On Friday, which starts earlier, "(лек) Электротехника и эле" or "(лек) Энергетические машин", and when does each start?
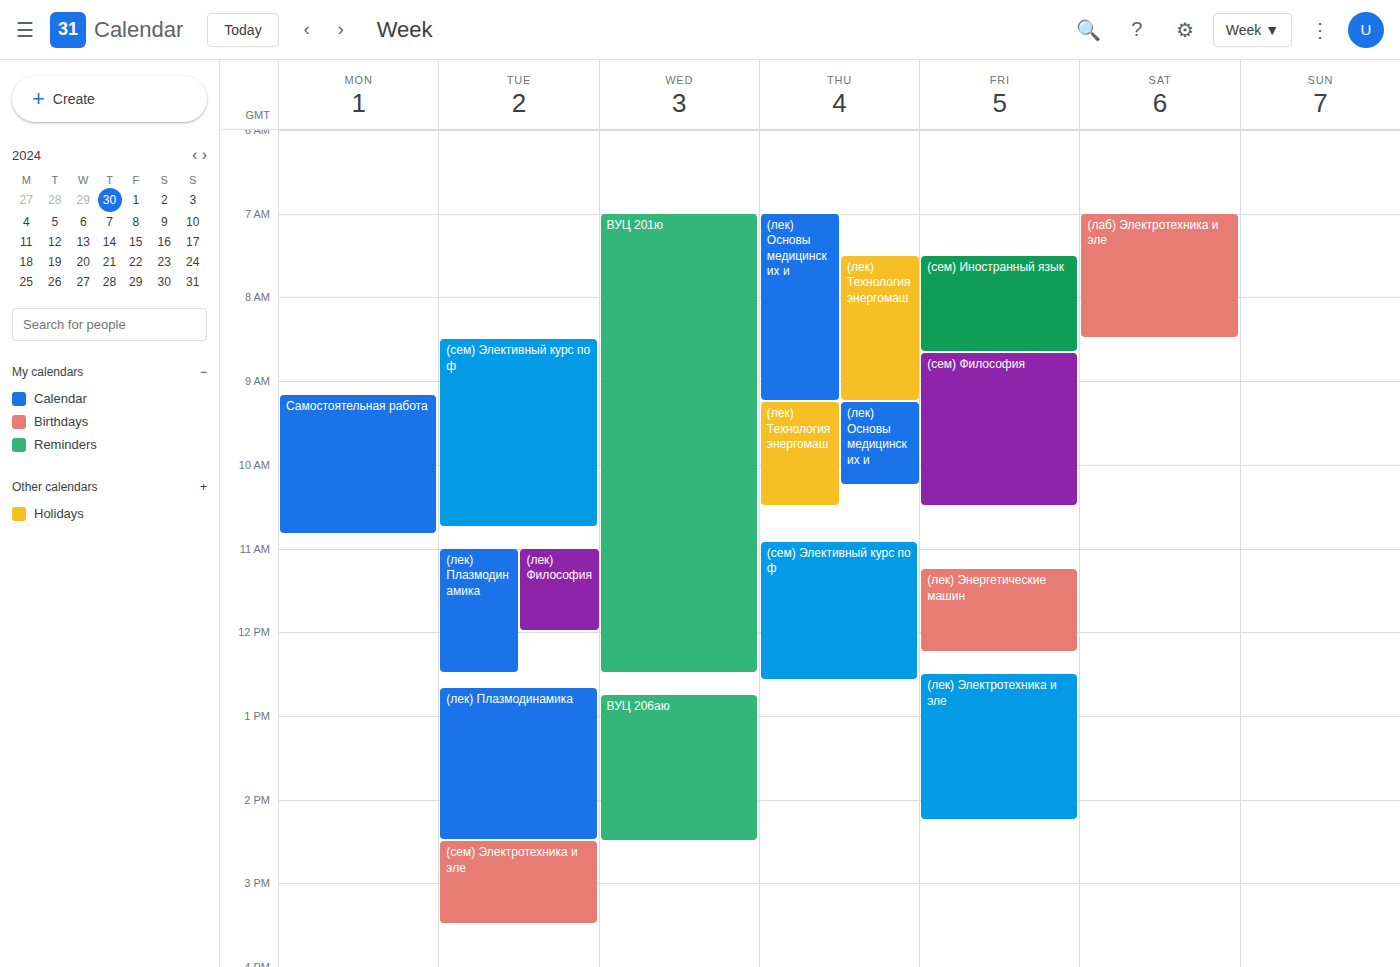
"(лек) Энергетические машин" 11:15 AM; "(лек) Электротехника и эле" 12:30 PM.